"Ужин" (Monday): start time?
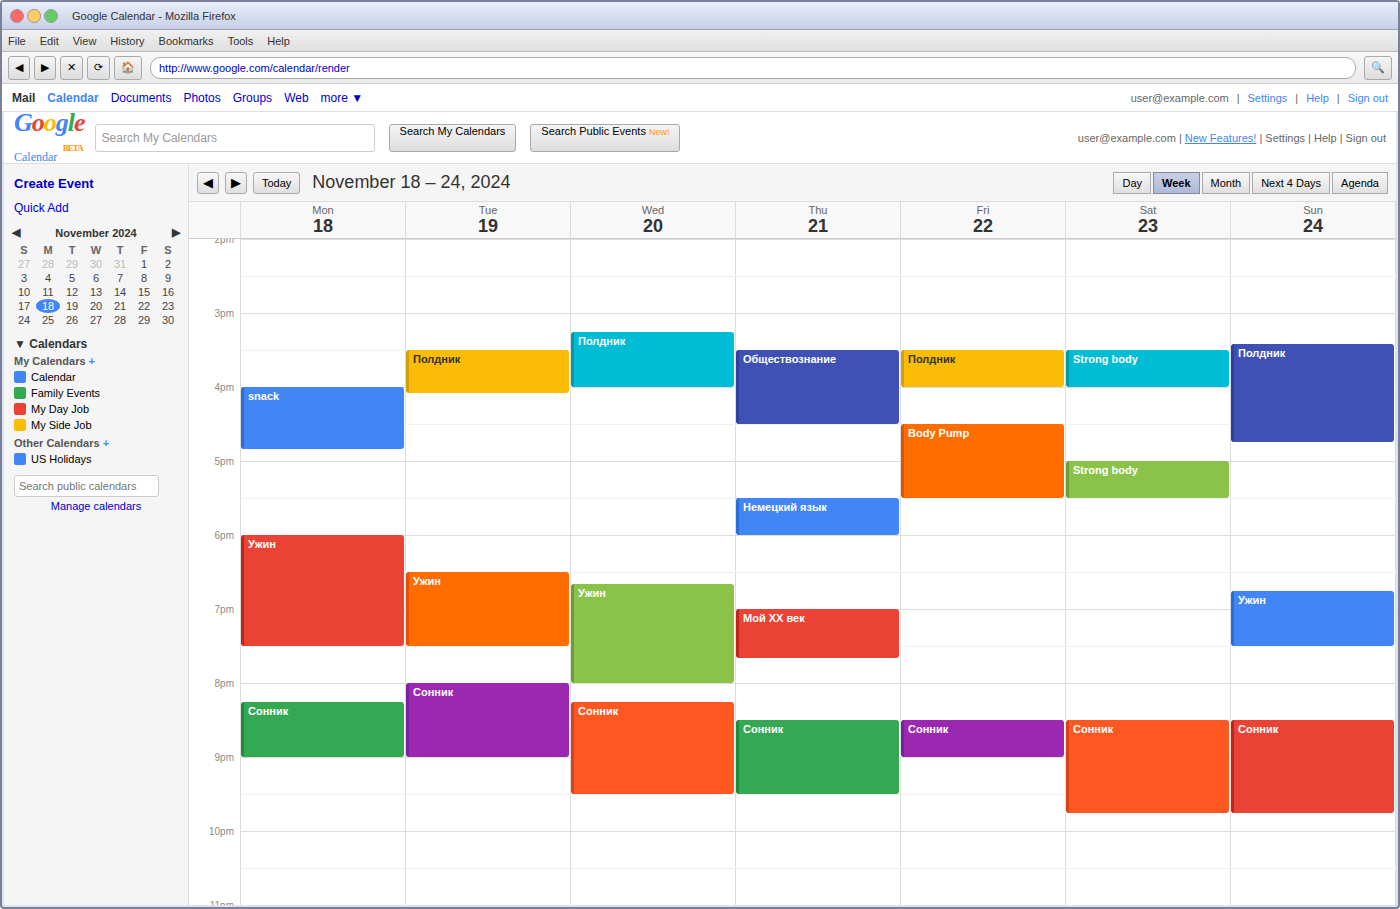
6:00 PM